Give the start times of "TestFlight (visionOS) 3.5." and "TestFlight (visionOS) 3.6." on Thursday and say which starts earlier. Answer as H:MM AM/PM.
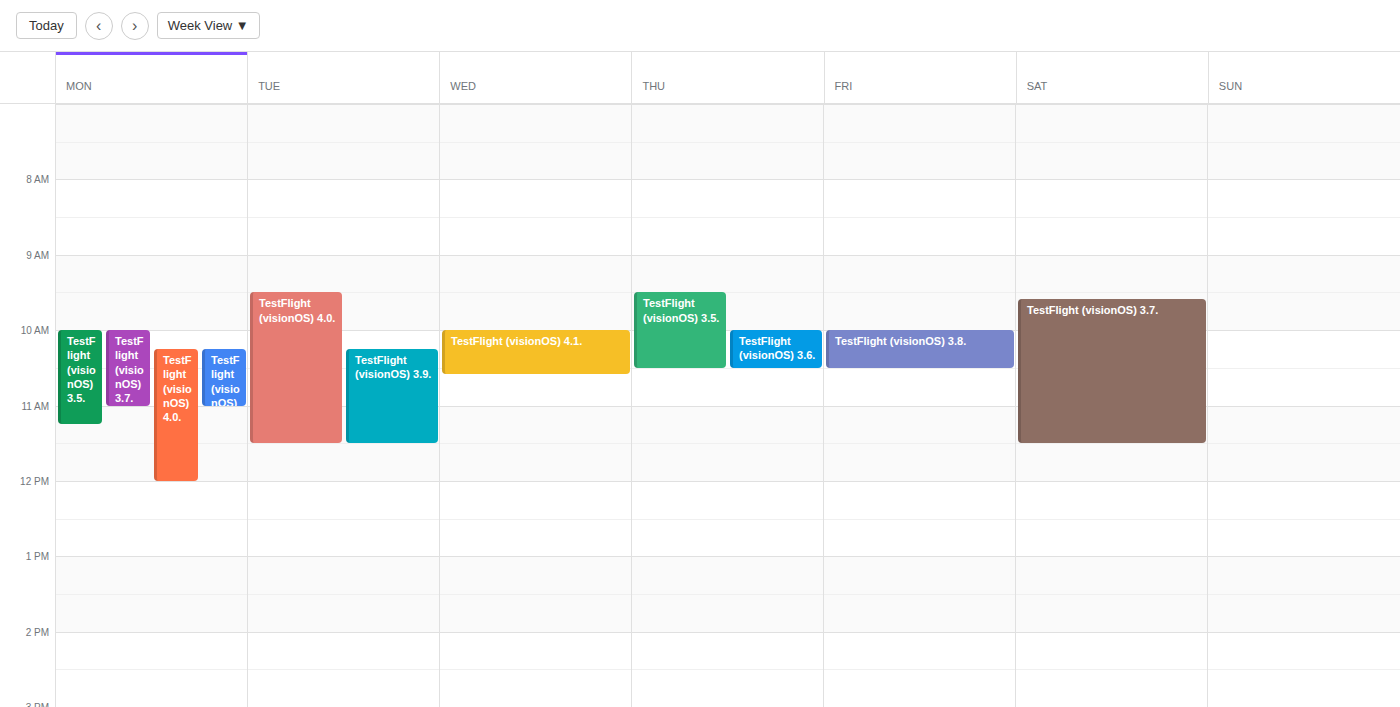
"TestFlight (visionOS) 3.5." 9:30 AM; "TestFlight (visionOS) 3.6." 10:00 AM.